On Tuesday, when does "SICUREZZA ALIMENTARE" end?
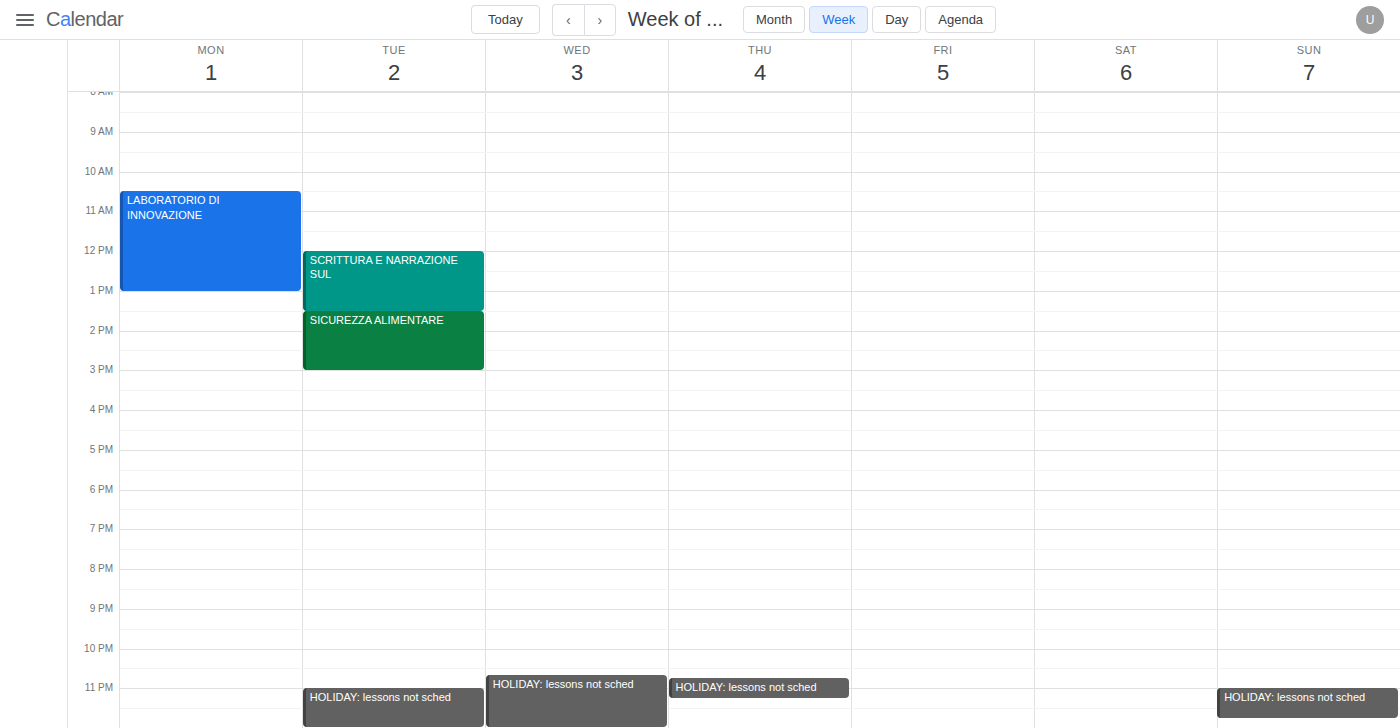
3:00 PM